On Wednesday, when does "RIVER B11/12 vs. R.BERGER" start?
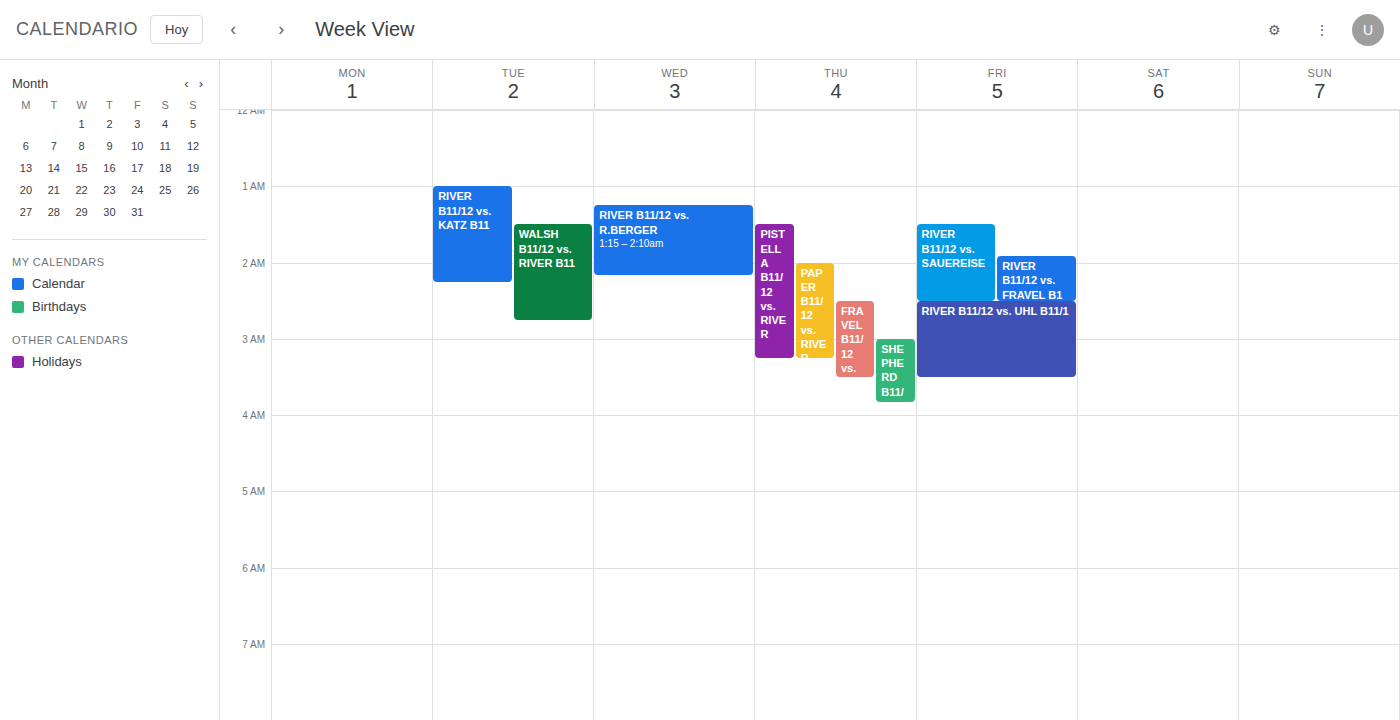
1:15 AM